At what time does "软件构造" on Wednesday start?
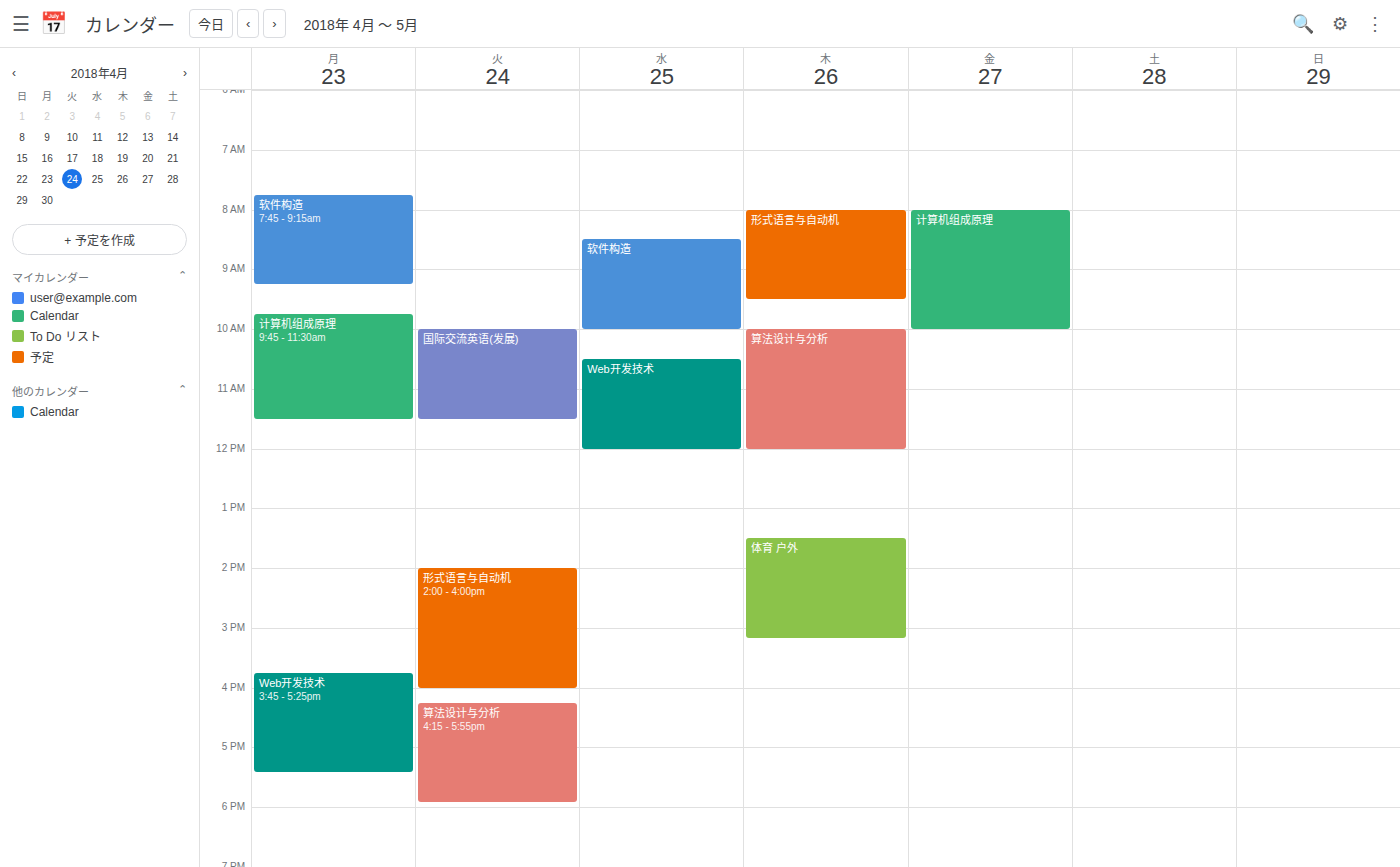
8:30 AM